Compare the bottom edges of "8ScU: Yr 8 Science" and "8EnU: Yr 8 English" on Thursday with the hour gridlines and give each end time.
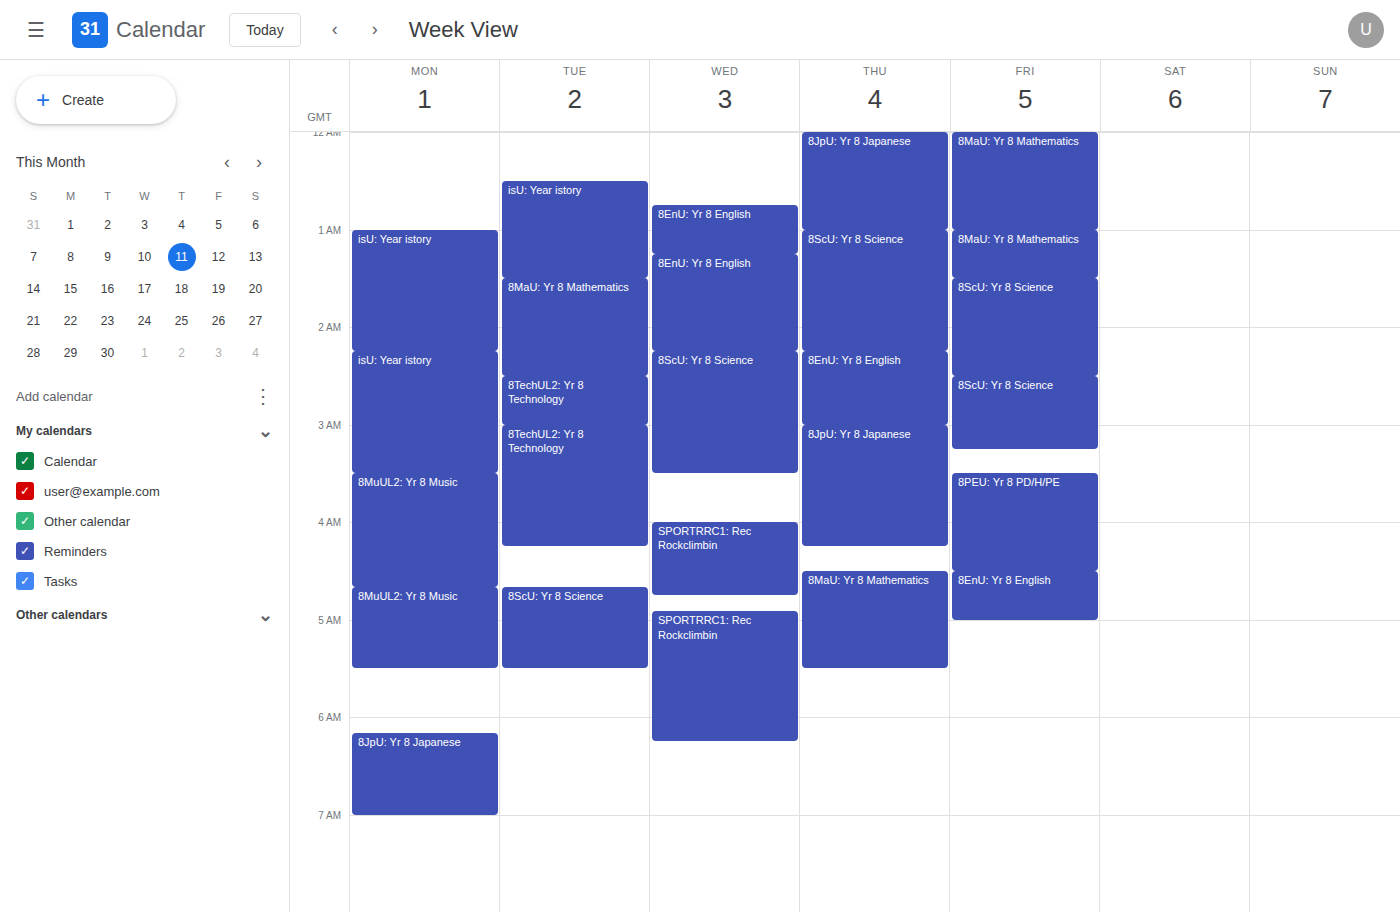
"8ScU: Yr 8 Science": 2:15 AM, neither: a quarter of the way from the 2 AM line to the 3 AM line. "8EnU: Yr 8 English": 3:00 AM, exactly on the 3 AM line.